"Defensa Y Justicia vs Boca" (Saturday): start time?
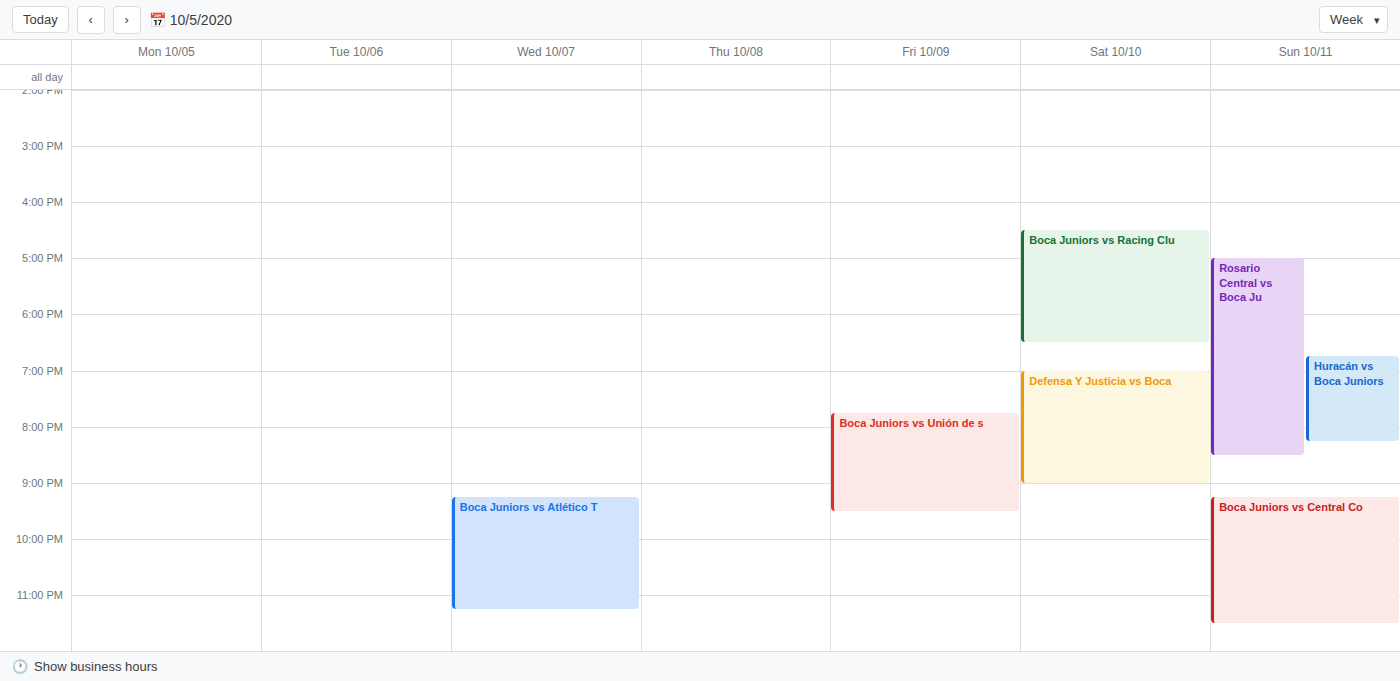
7:00 PM